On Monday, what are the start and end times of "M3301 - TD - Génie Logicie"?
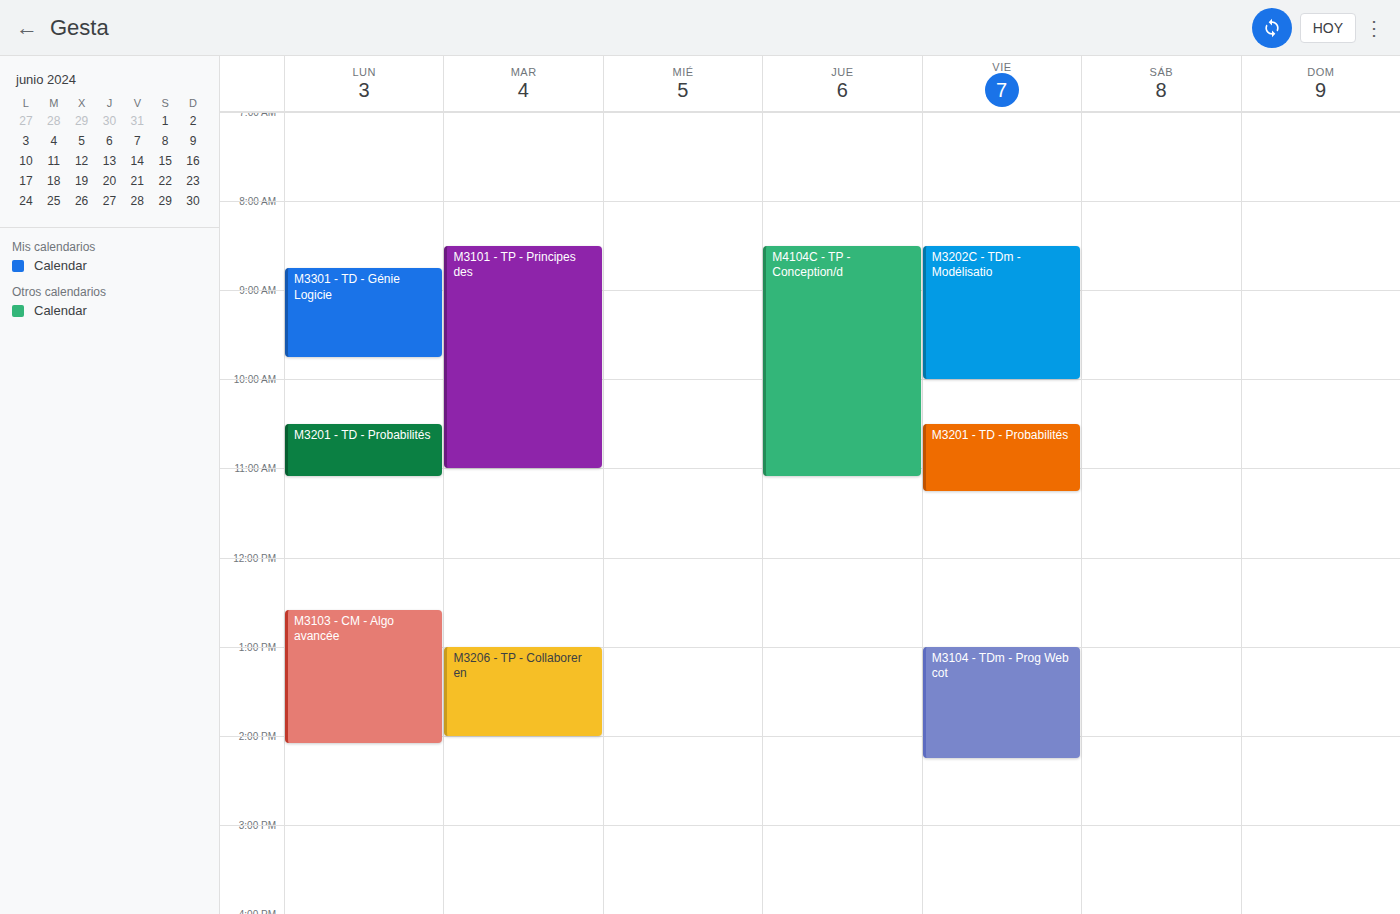
08:45 to 09:45